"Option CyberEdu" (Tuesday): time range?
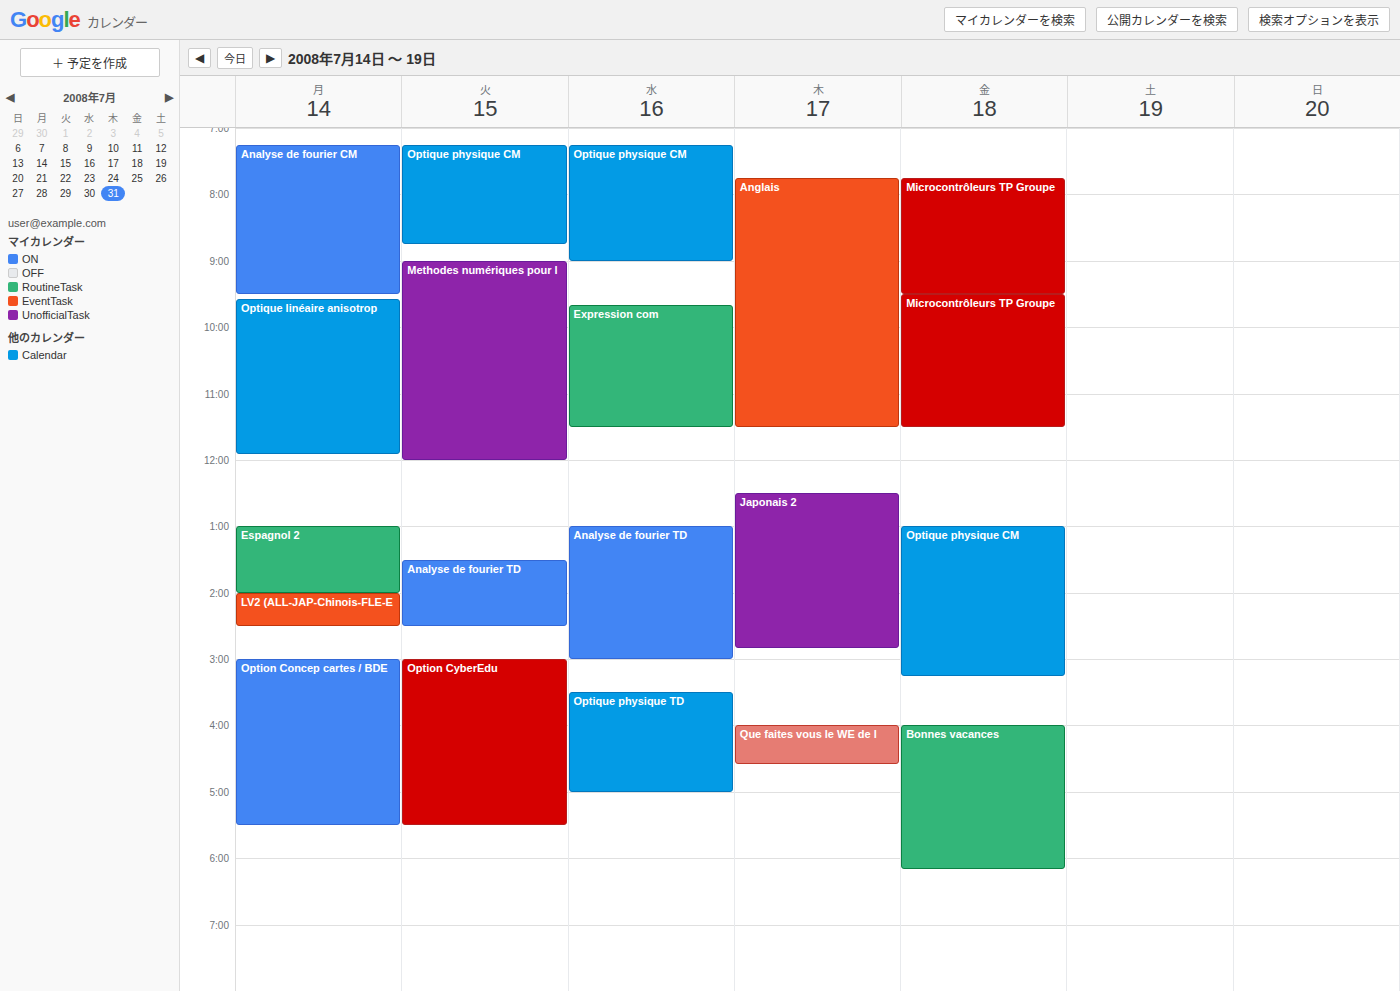
3:00 PM to 5:30 PM